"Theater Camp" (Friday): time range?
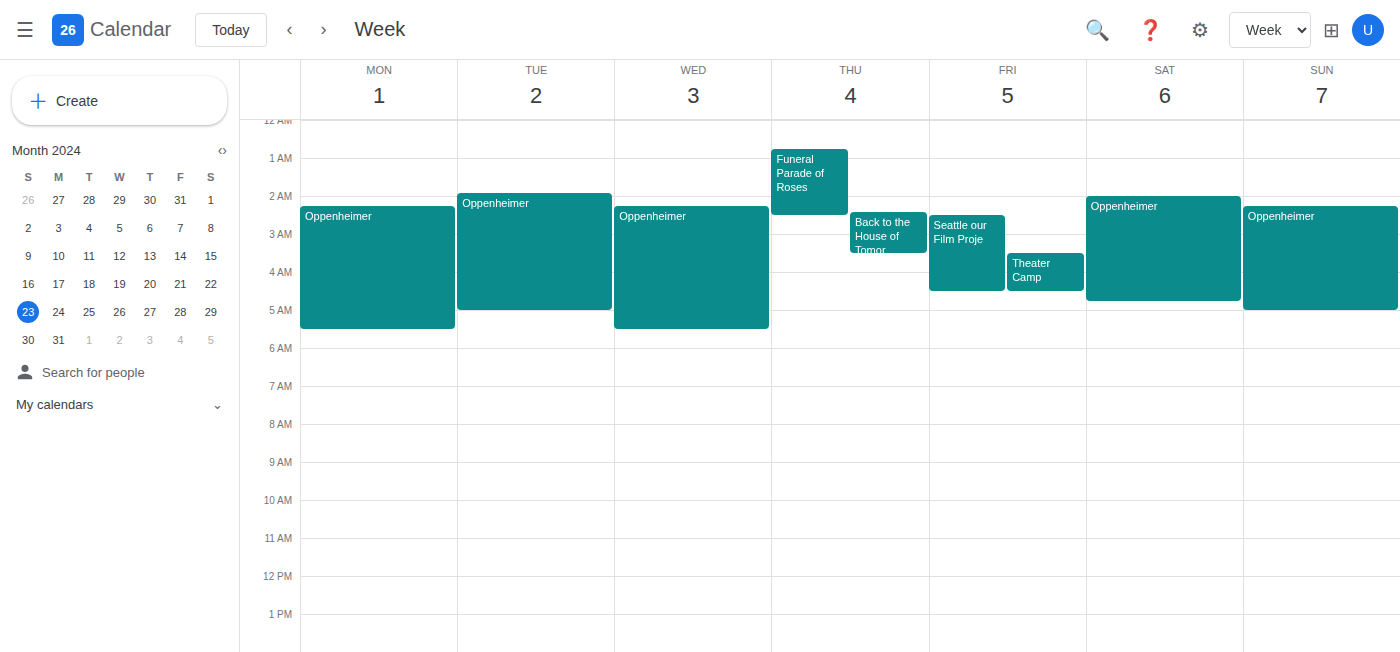
3:30 AM to 4:30 AM